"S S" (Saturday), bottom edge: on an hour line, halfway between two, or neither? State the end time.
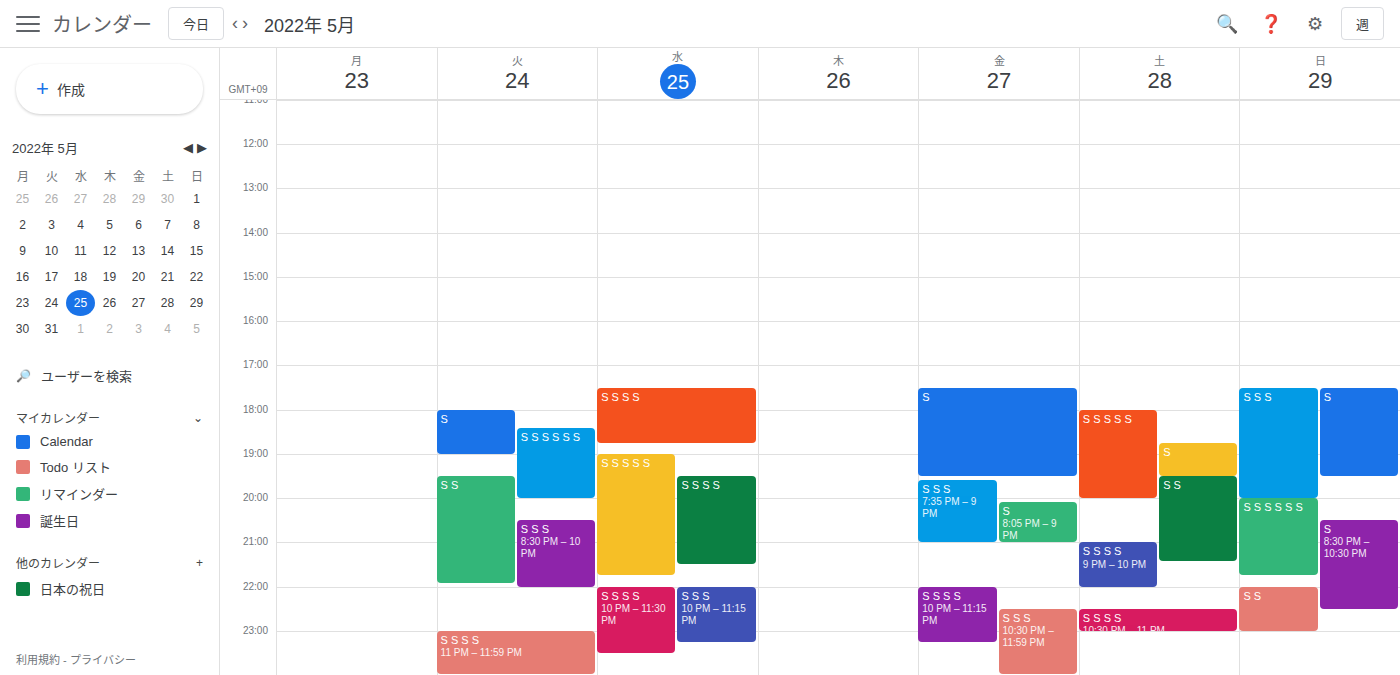
9:25 PM -- neither: 25 minutes below the 9 PM line and 35 minutes above the 10 PM line.